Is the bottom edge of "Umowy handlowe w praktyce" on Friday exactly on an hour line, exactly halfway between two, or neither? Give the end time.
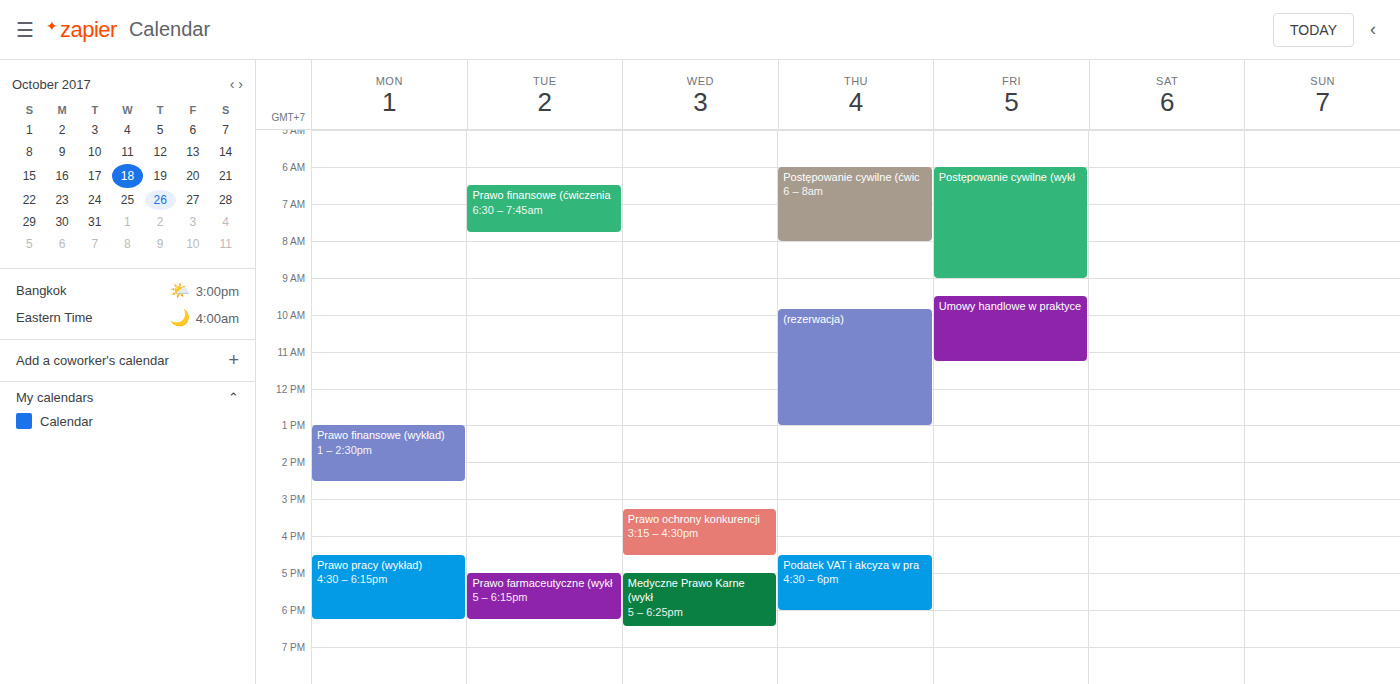
11:15 -- neither: a quarter of the way from the 11:00 line to the 12:00 line.